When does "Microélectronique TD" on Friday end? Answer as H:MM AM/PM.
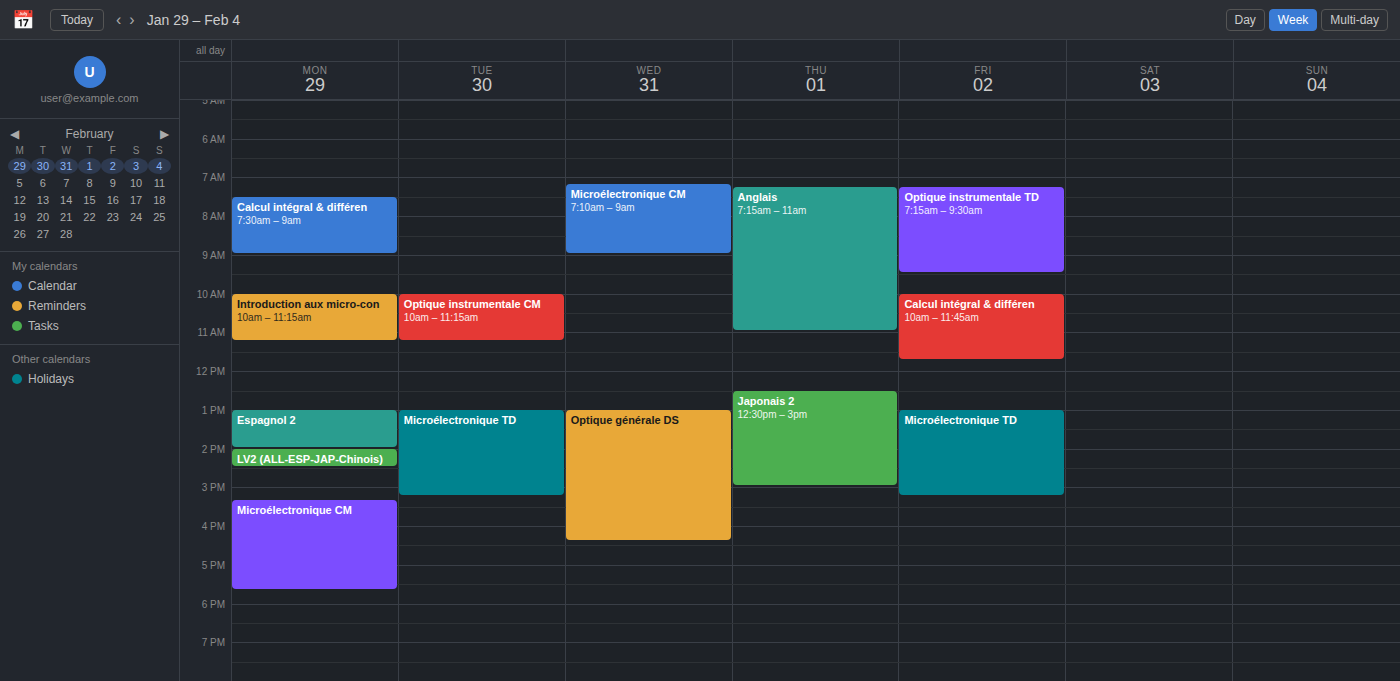
3:15 PM